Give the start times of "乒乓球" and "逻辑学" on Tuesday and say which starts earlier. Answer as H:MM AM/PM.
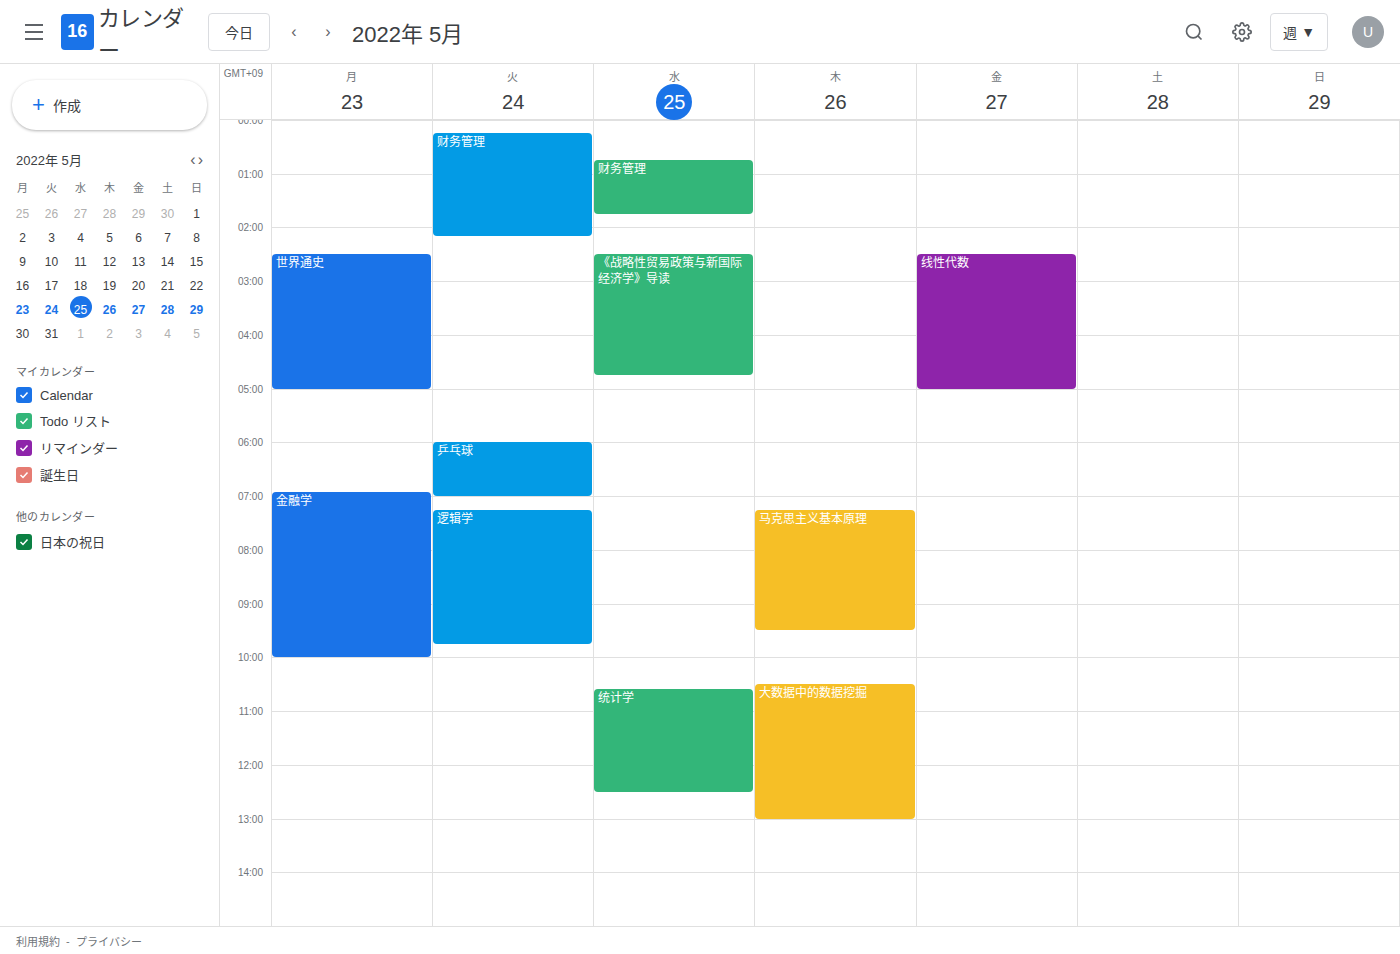
"乒乓球" 6:00 AM; "逻辑学" 7:15 AM.